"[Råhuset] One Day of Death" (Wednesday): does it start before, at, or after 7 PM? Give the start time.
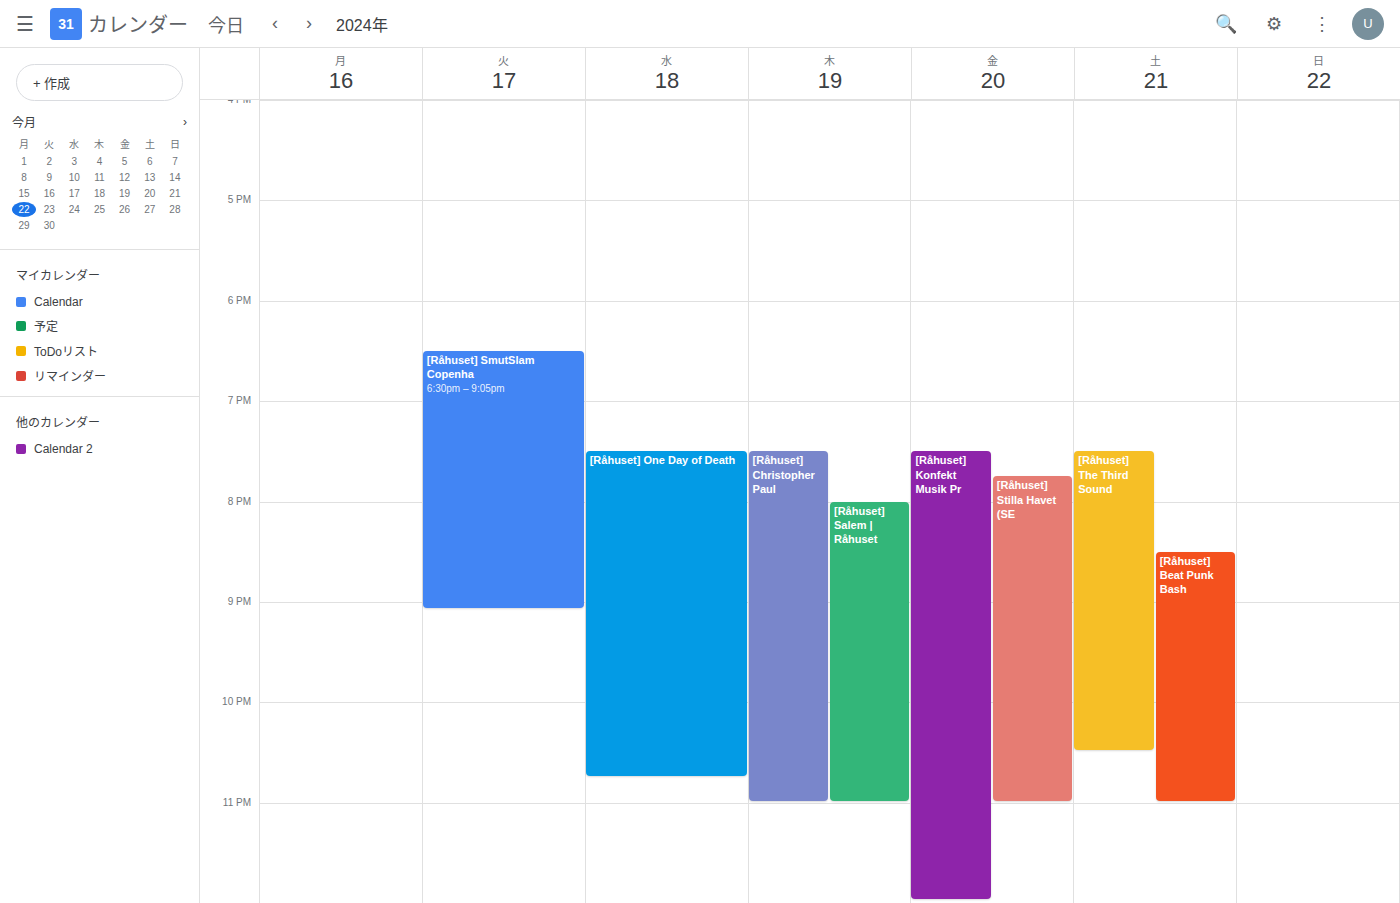
7:30 PM -- after 7 PM, 30 minutes below the 7 PM line.